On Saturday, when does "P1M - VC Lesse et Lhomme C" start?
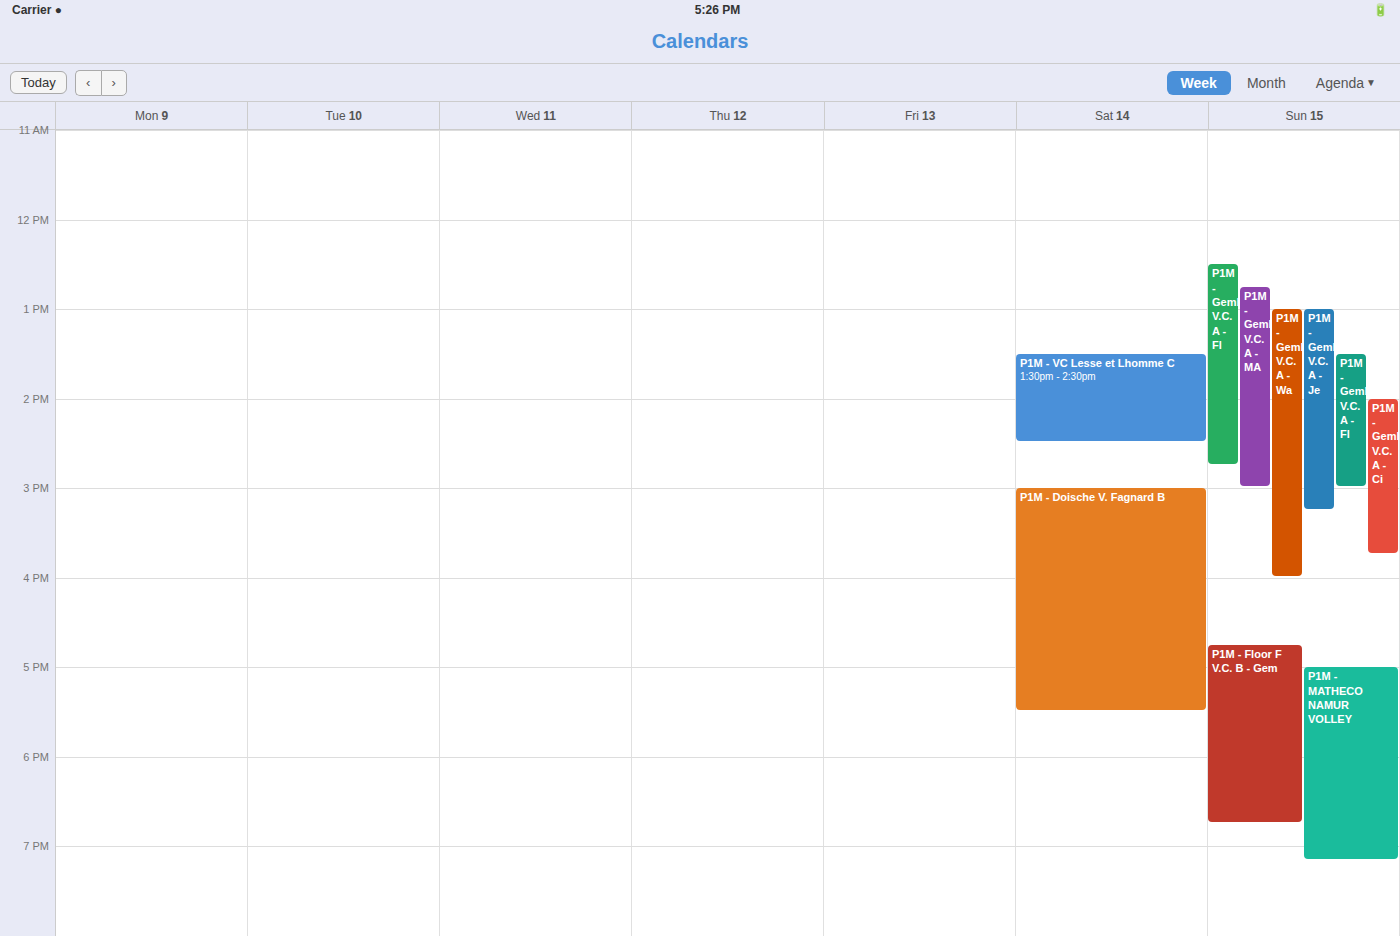
1:30 PM